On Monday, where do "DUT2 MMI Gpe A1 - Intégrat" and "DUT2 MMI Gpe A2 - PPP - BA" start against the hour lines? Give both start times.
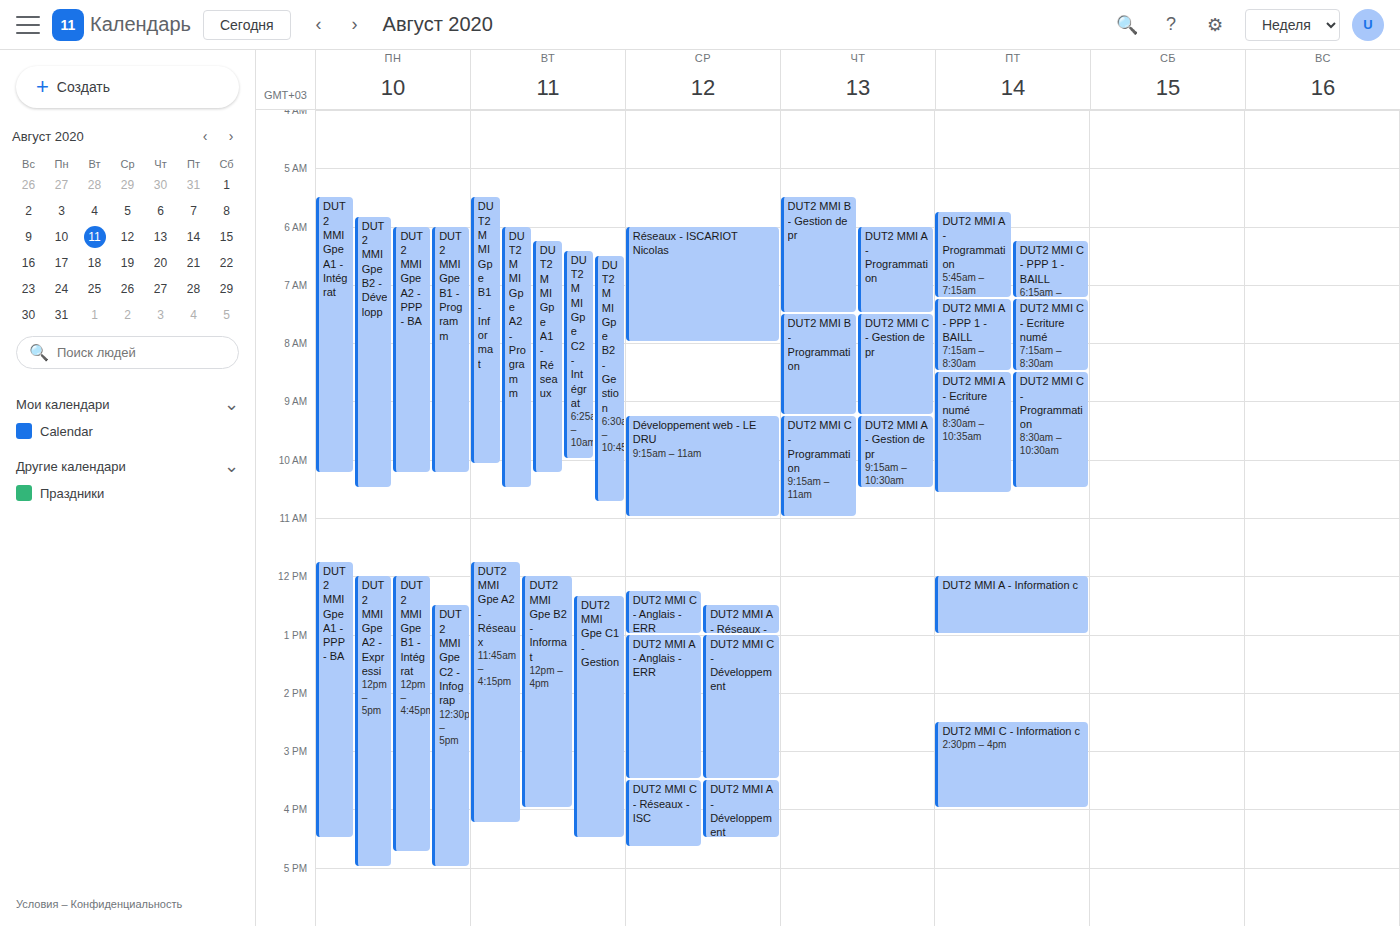
"DUT2 MMI Gpe A1 - Intégrat": 5:30 AM, halfway between the 5 AM and 6 AM lines. "DUT2 MMI Gpe A2 - PPP - BA": 6:00 AM, exactly on the 6 AM line.